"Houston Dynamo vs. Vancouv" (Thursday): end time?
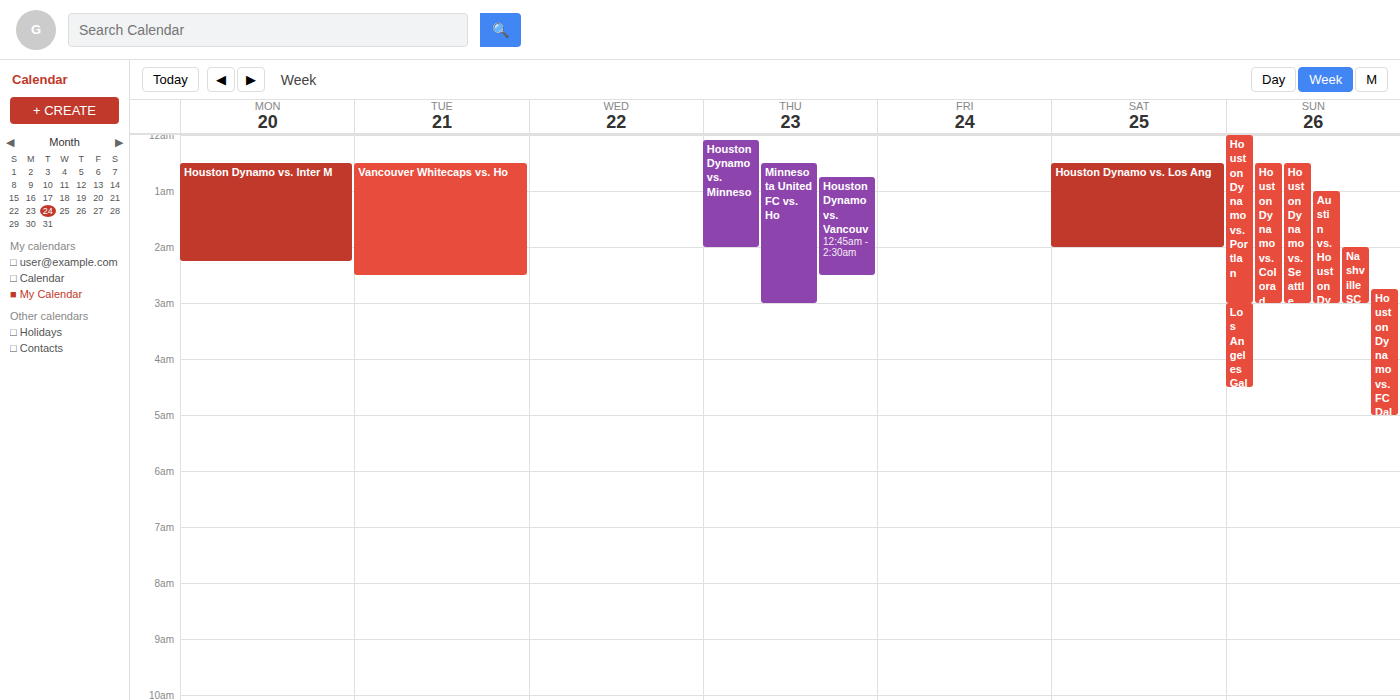
2:30 AM